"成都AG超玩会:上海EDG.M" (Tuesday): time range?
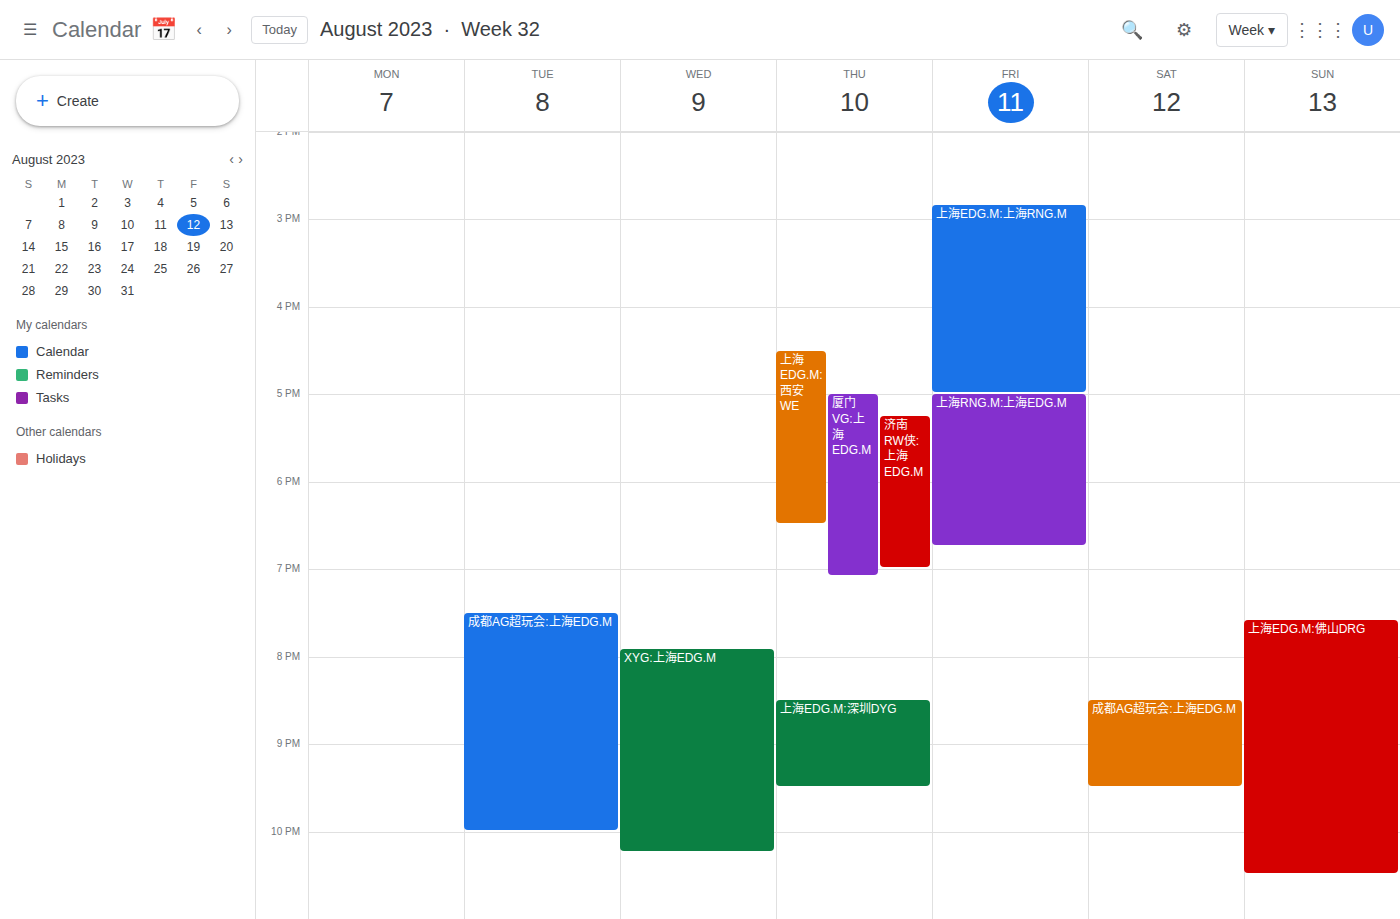
7:30 PM to 10:00 PM